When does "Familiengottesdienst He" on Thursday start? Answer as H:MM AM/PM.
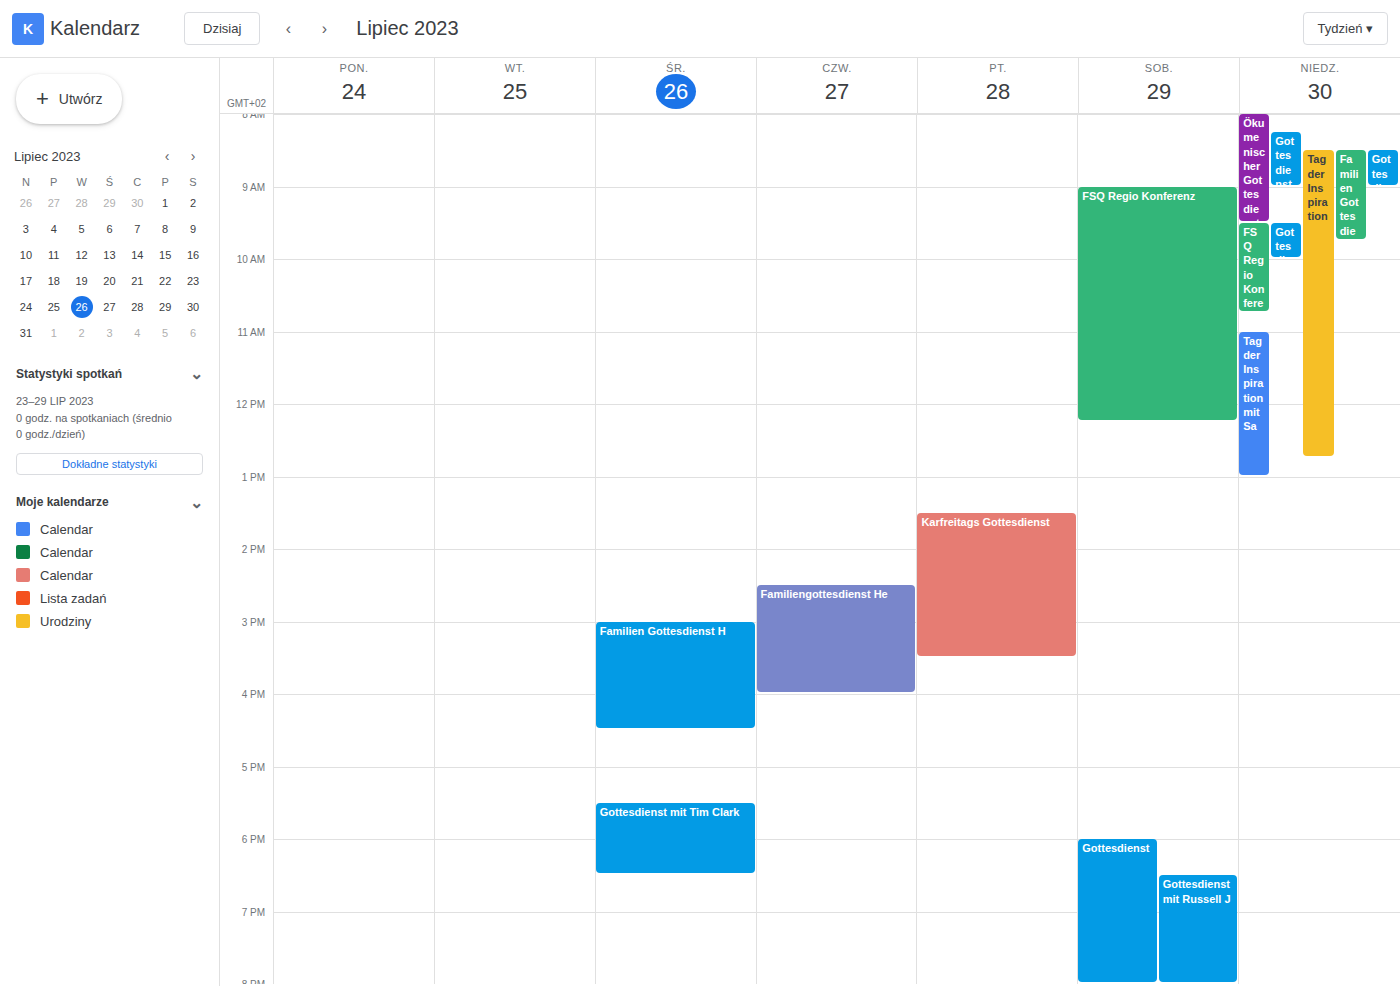
2:30 PM